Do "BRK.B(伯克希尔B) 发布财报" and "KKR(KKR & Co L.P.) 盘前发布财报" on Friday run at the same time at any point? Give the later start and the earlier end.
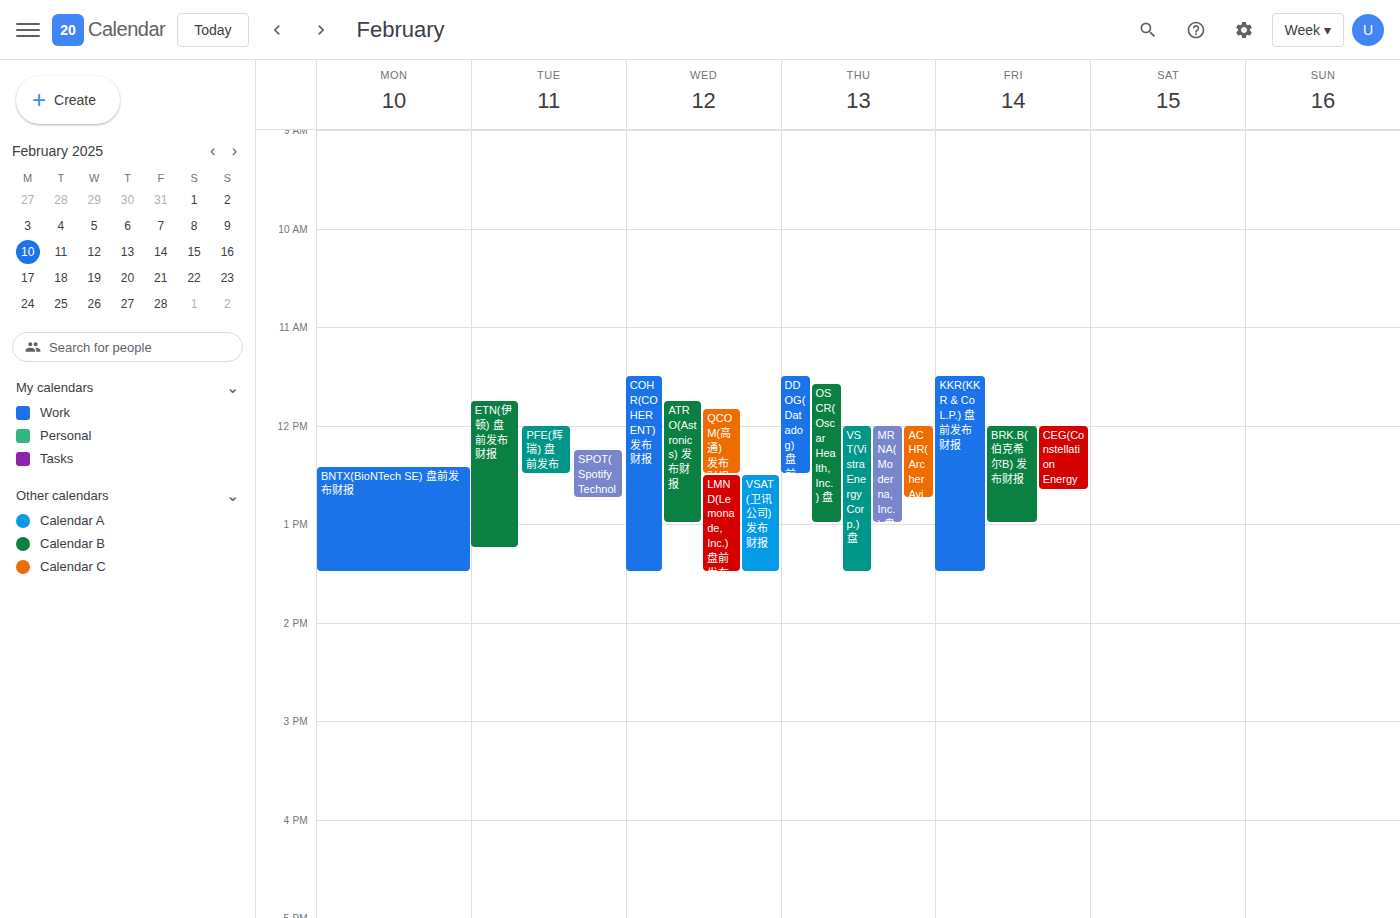
"BRK.B(伯克希尔B) 发布财报" runs 12:00 PM to 1:00 PM, inside "KKR(KKR & Co L.P.) 盘前发布财报" -- they overlap.